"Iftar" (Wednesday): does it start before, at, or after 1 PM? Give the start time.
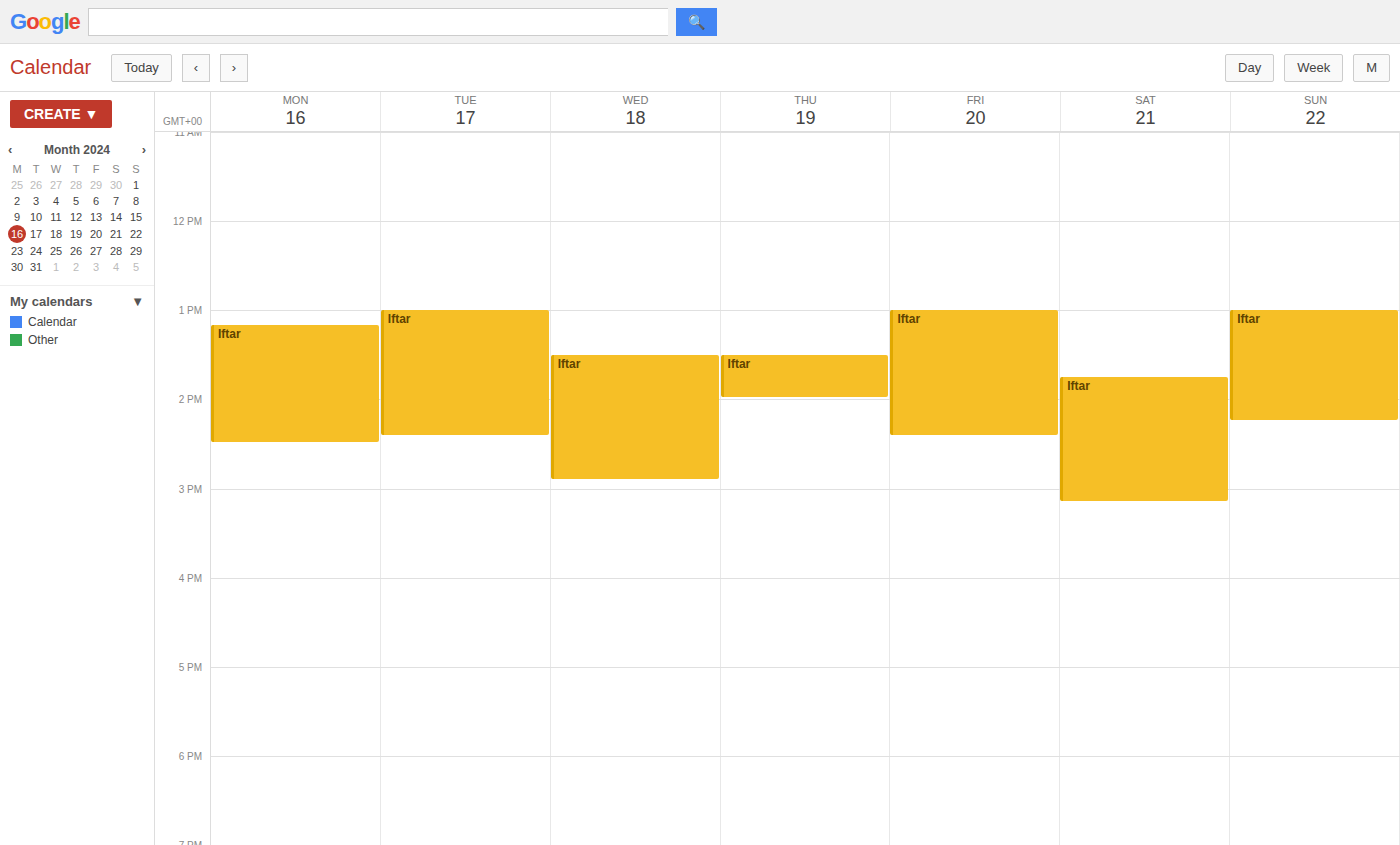
1:30 PM -- after 1 PM, 30 minutes below the 1 PM line.